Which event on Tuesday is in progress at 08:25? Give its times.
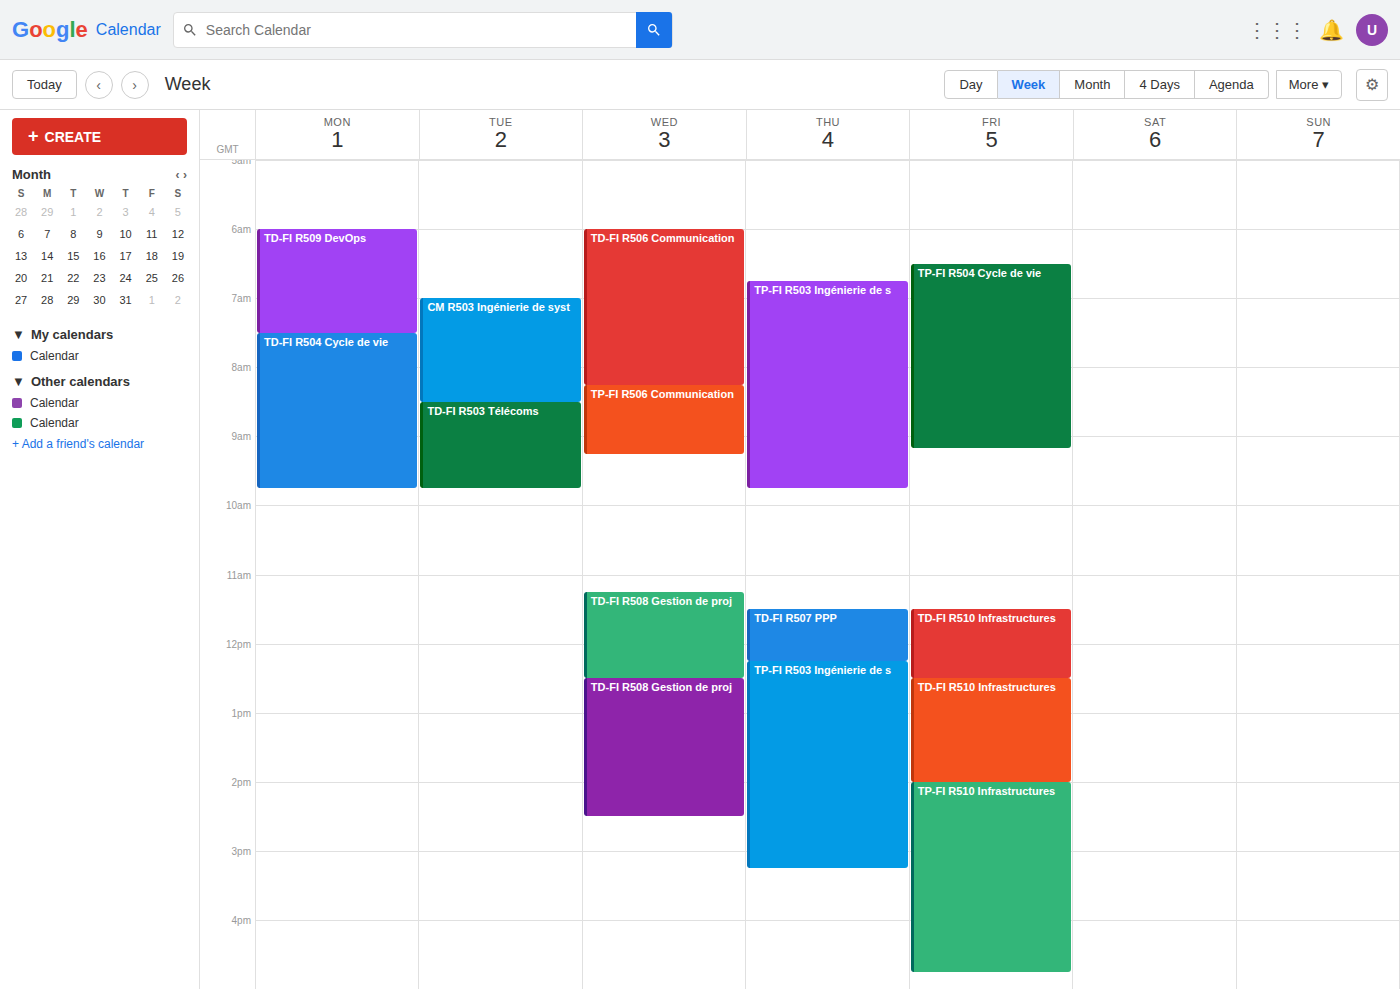
"CM R503 Ingénierie de syst", 07:00 to 08:30